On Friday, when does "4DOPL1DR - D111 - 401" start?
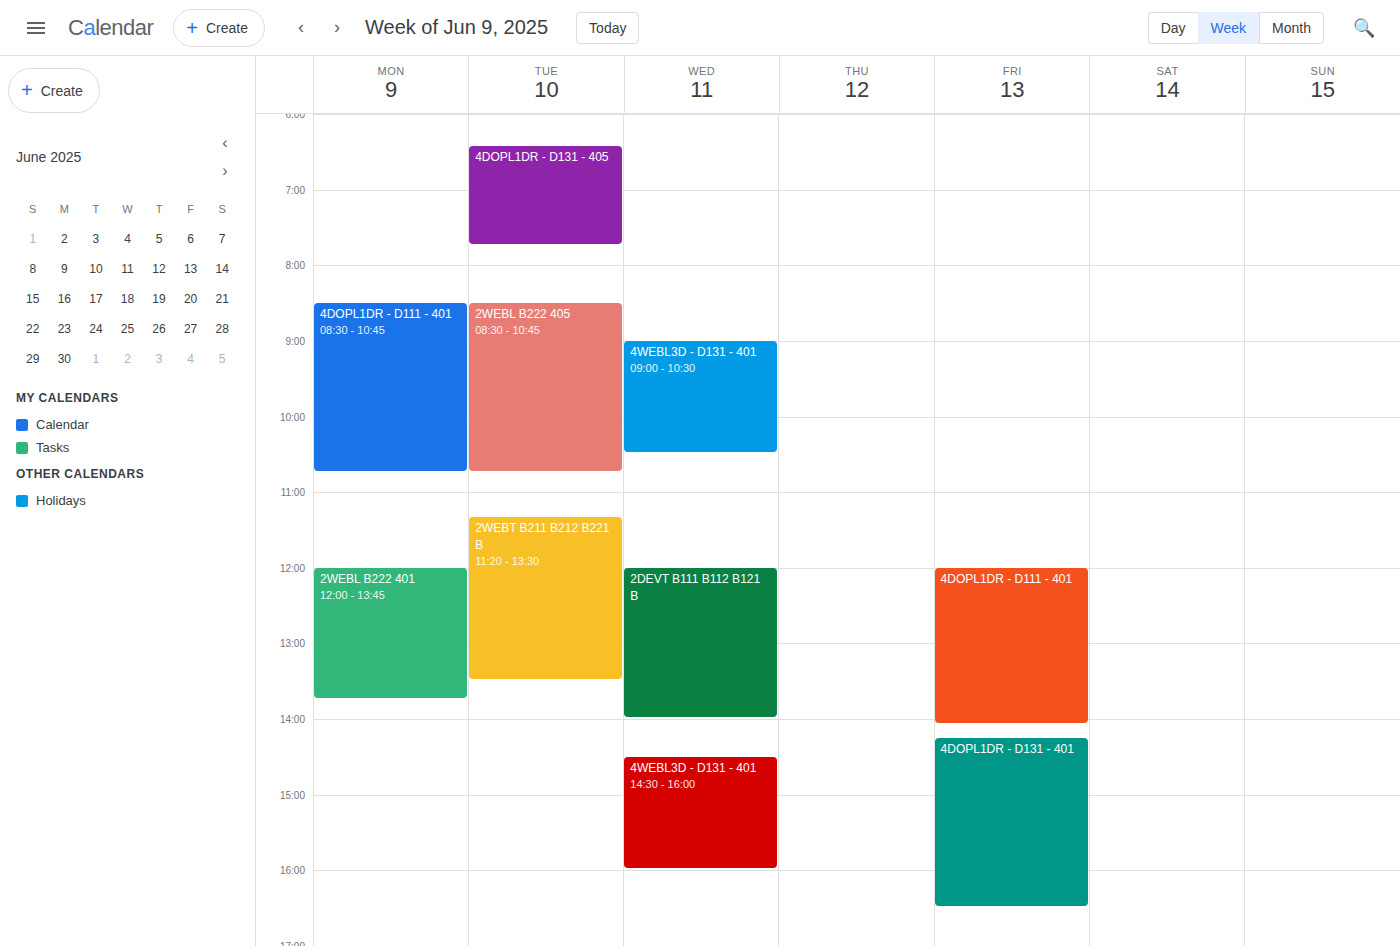
12:00 PM